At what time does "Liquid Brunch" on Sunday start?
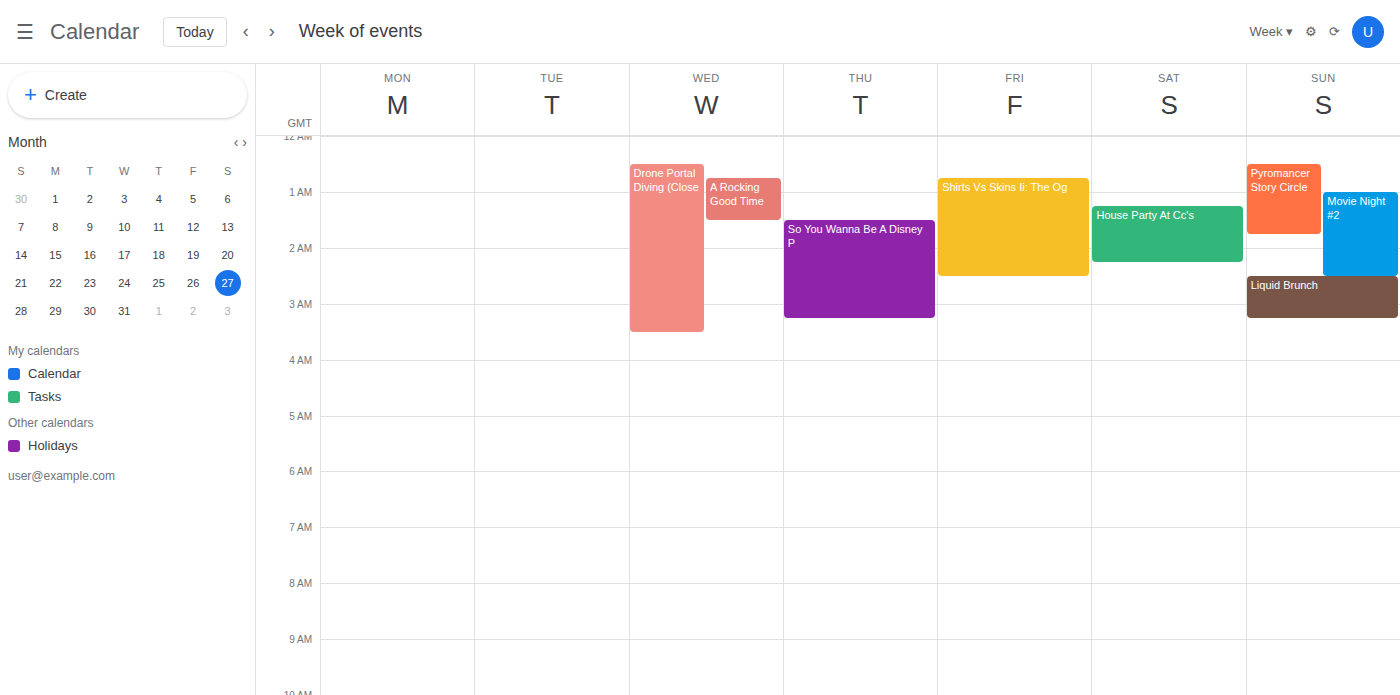
02:30